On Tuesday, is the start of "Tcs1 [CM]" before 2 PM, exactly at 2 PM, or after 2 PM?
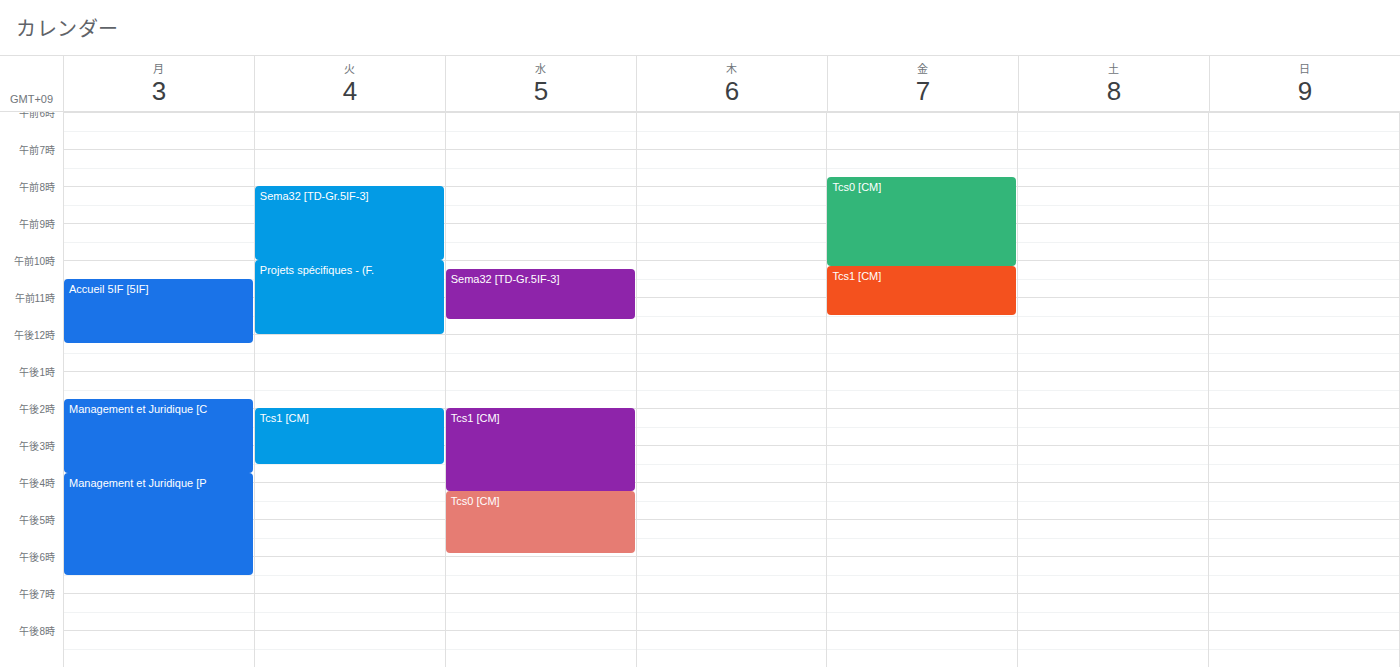
2:00 PM -- exactly at 2 PM, on the 2 PM line.